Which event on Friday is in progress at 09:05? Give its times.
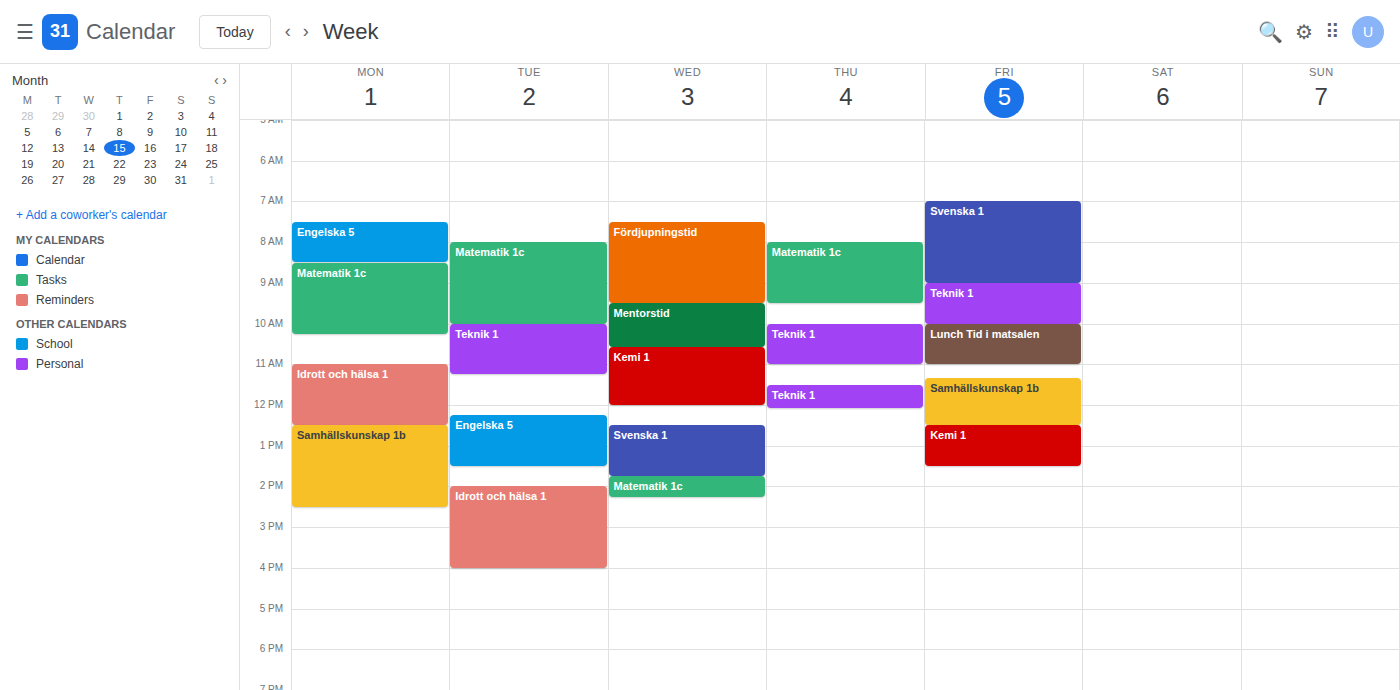
"Teknik 1", 09:00 to 10:00